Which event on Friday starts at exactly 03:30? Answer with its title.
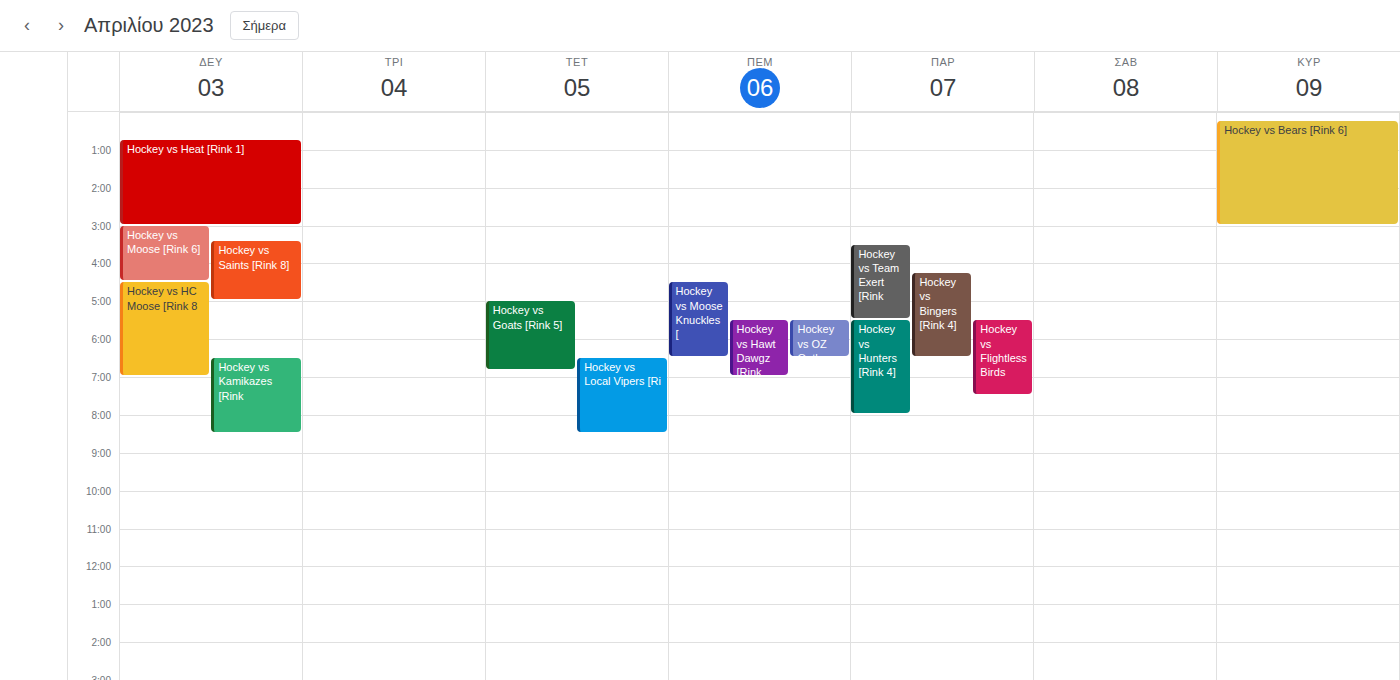
"Hockey vs Team Exert [Rink"